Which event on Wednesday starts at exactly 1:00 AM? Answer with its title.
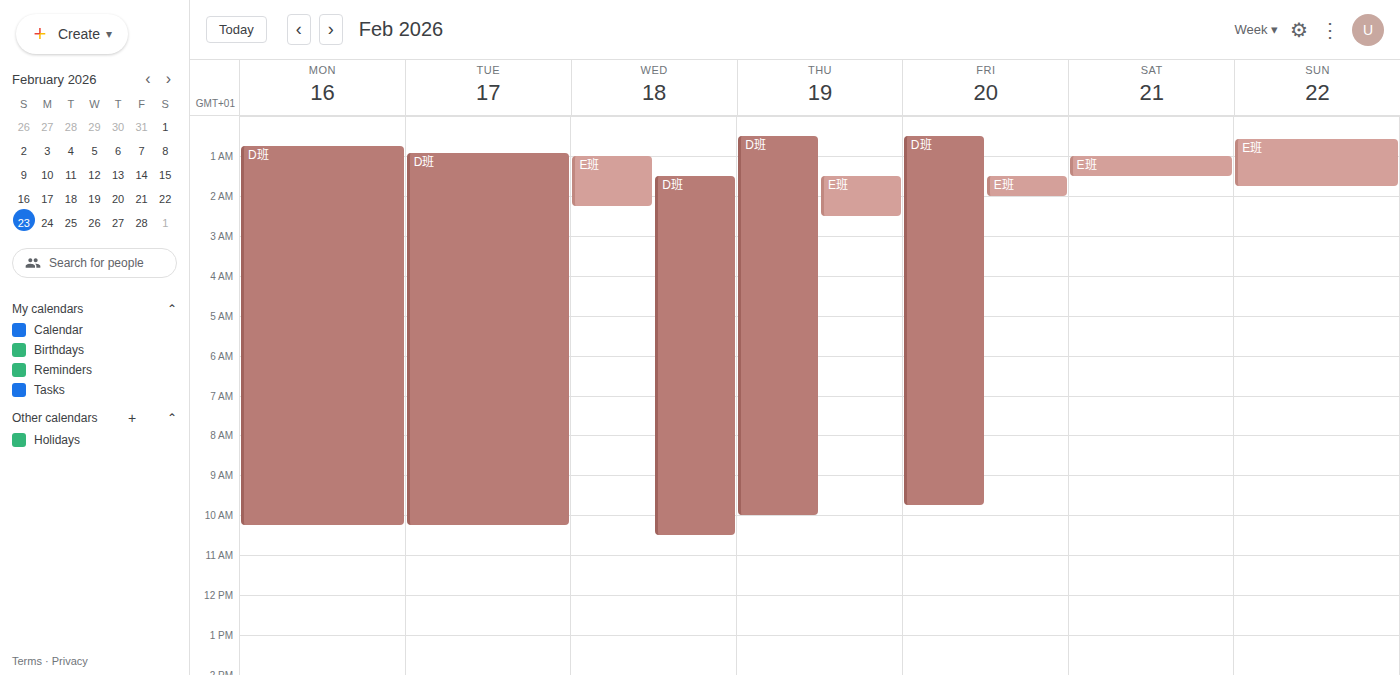
"E班"